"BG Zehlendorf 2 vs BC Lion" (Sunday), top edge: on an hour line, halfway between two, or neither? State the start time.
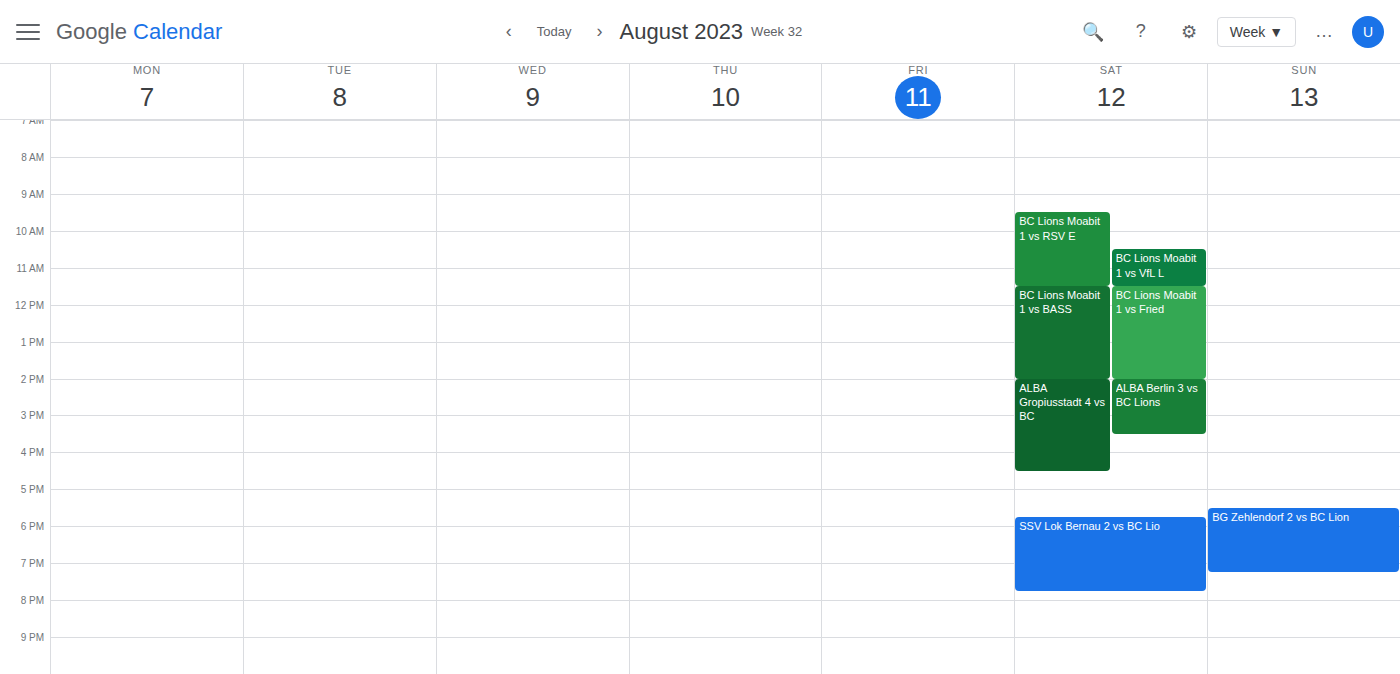
5:30 PM -- halfway between the 5 PM and 6 PM lines.